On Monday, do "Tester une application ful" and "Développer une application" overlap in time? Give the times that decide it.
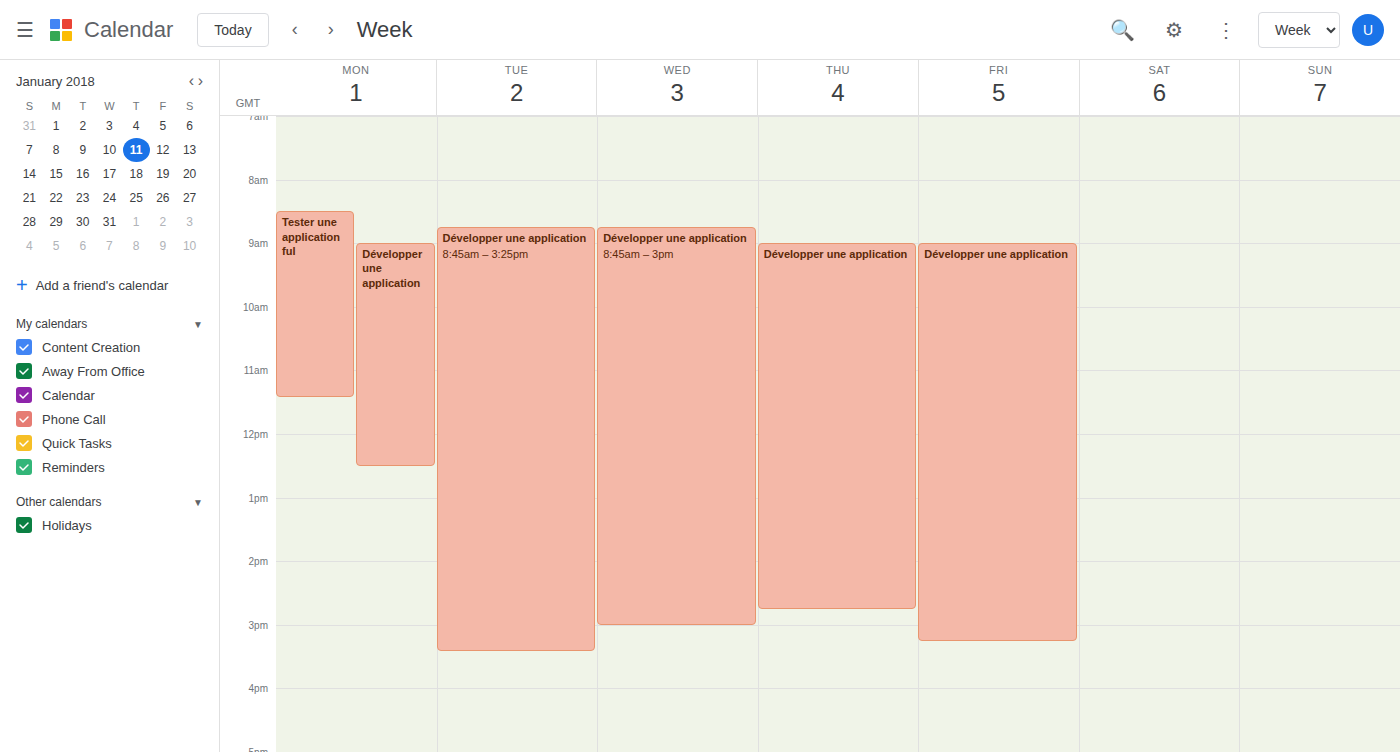
"Développer une application" starts at 9:00 AM, before "Tester une application ful" ends at 11:25 AM -- they overlap.